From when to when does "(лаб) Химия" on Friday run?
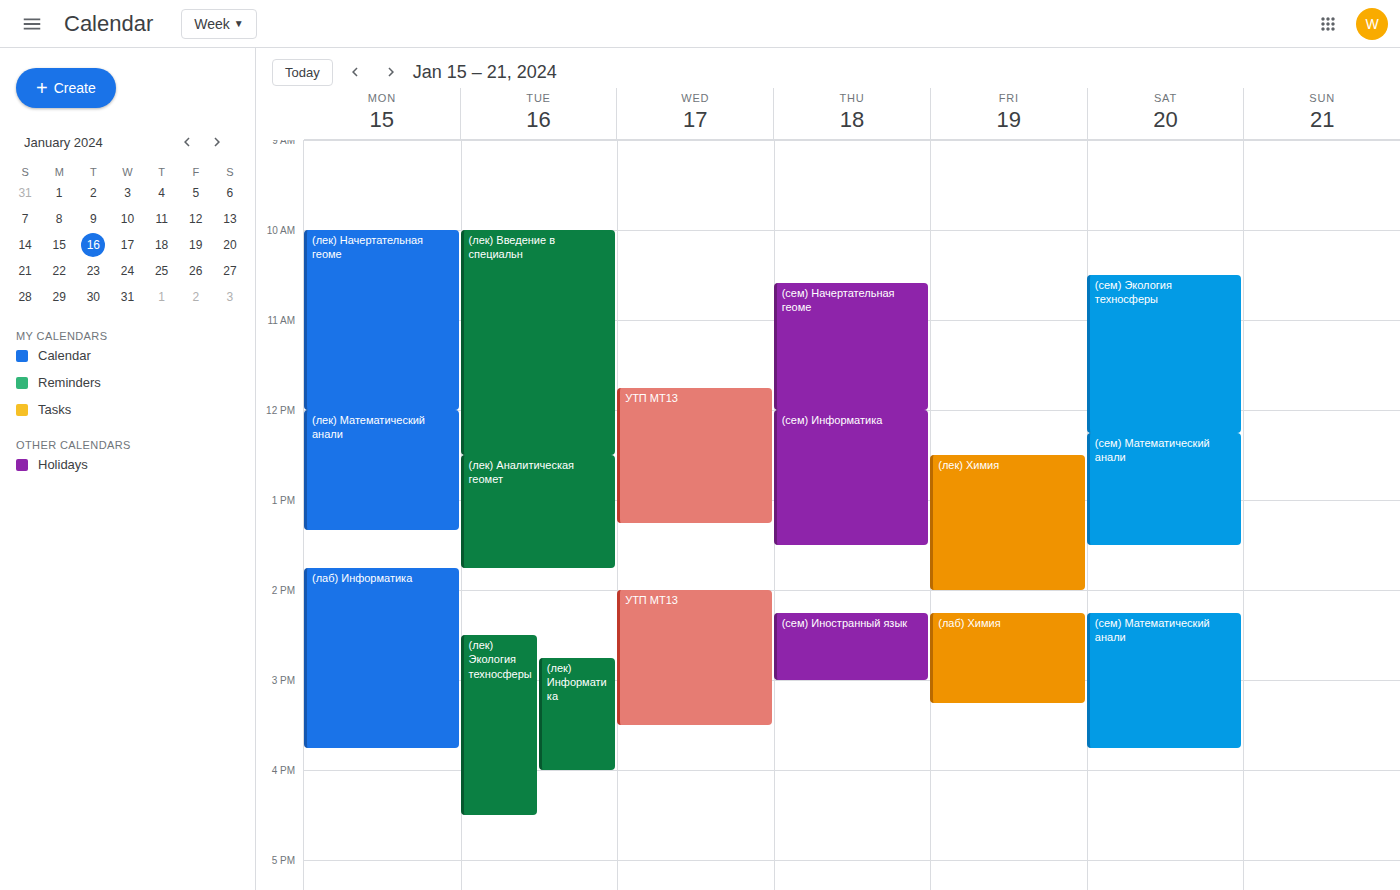
2:15 PM to 3:15 PM